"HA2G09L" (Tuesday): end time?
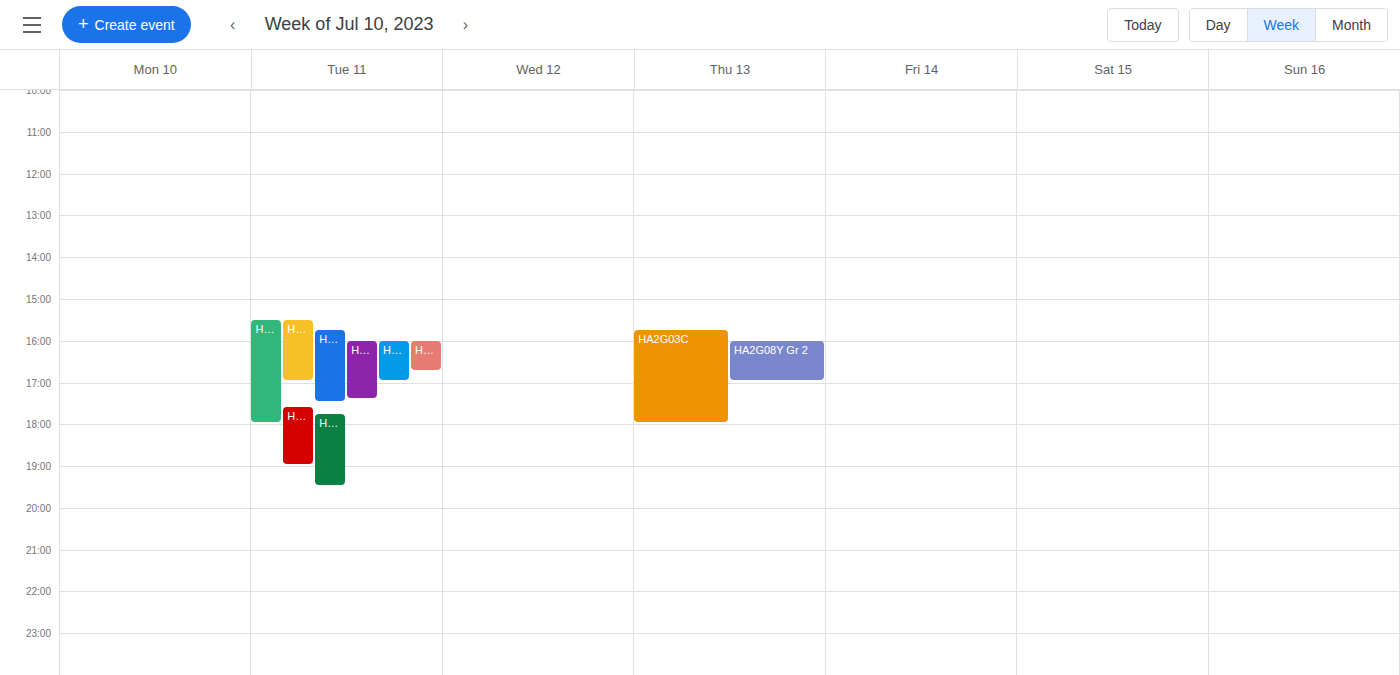
7:00 PM